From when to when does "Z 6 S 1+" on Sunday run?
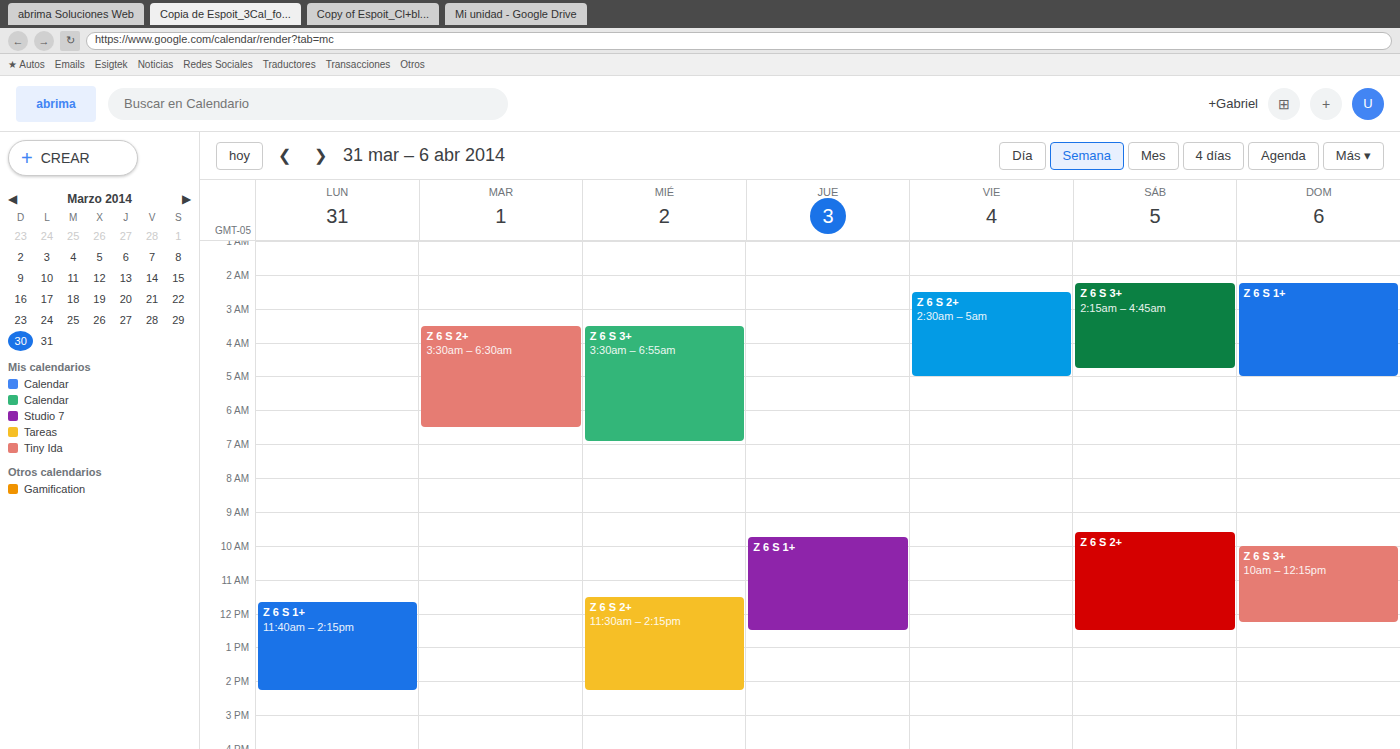
2:15 AM to 5:00 AM